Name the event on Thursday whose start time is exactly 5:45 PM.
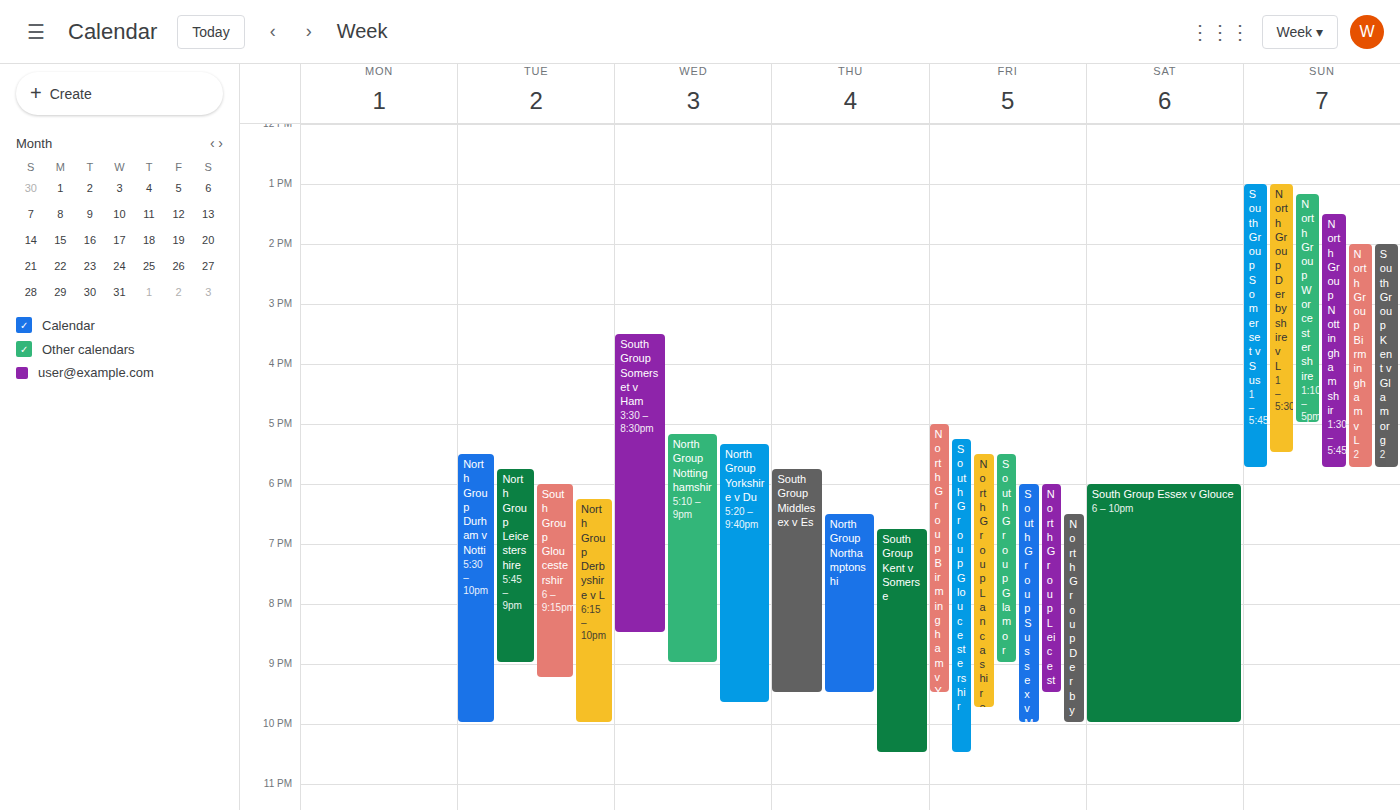
"South Group Middlesex v Es"